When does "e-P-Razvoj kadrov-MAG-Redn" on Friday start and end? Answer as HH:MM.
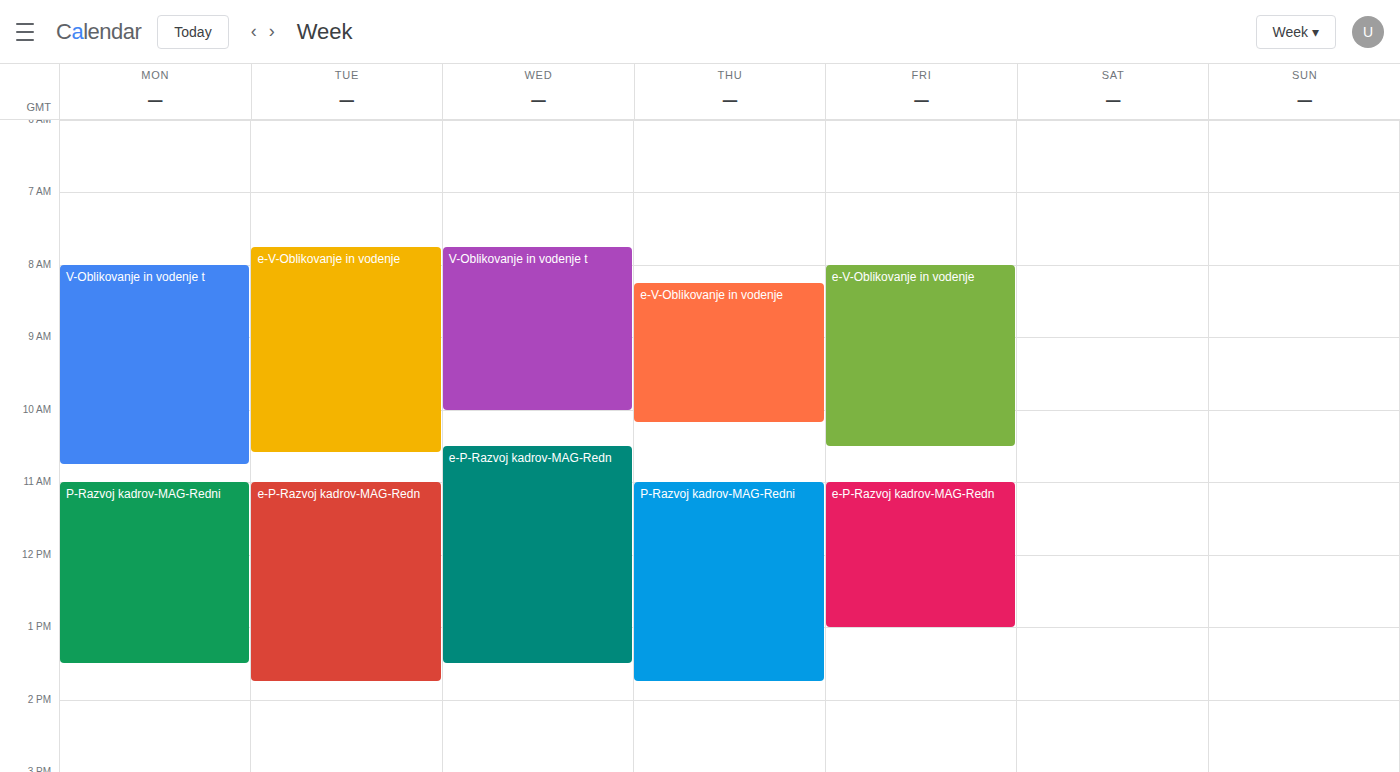
11:00 to 13:00